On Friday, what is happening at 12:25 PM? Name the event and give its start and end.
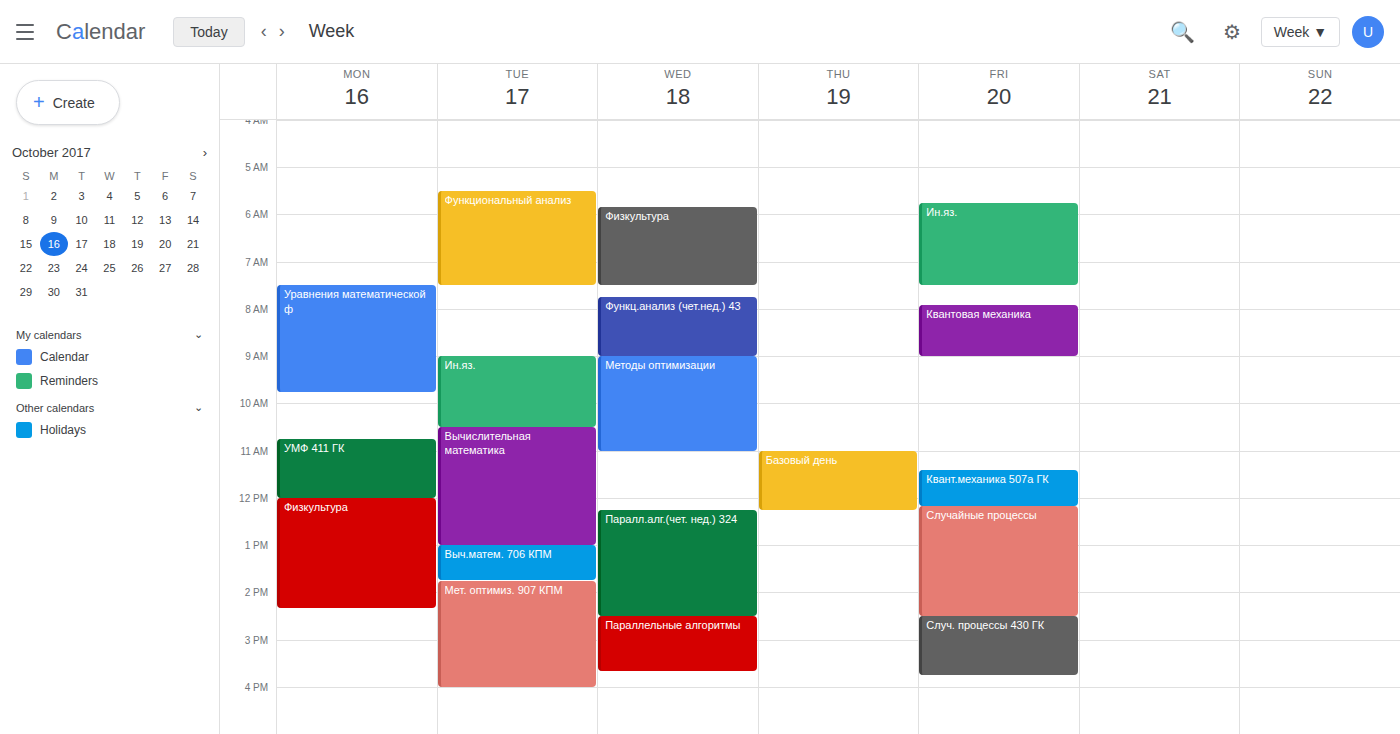
"Случайные процессы", 12:10 PM to 2:30 PM